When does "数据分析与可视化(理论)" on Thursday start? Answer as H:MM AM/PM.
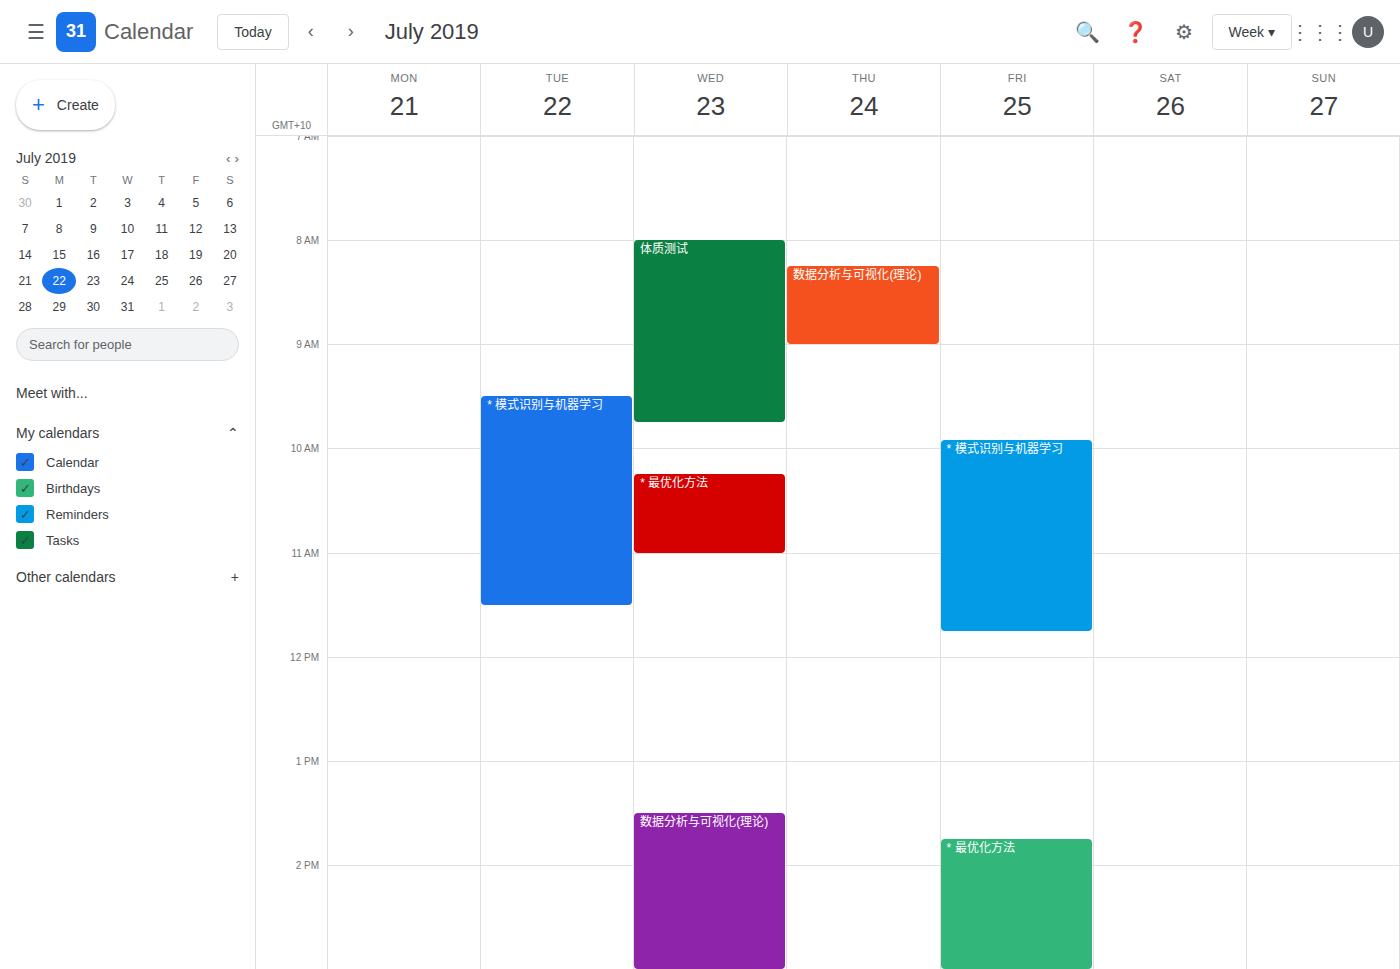
8:15 AM